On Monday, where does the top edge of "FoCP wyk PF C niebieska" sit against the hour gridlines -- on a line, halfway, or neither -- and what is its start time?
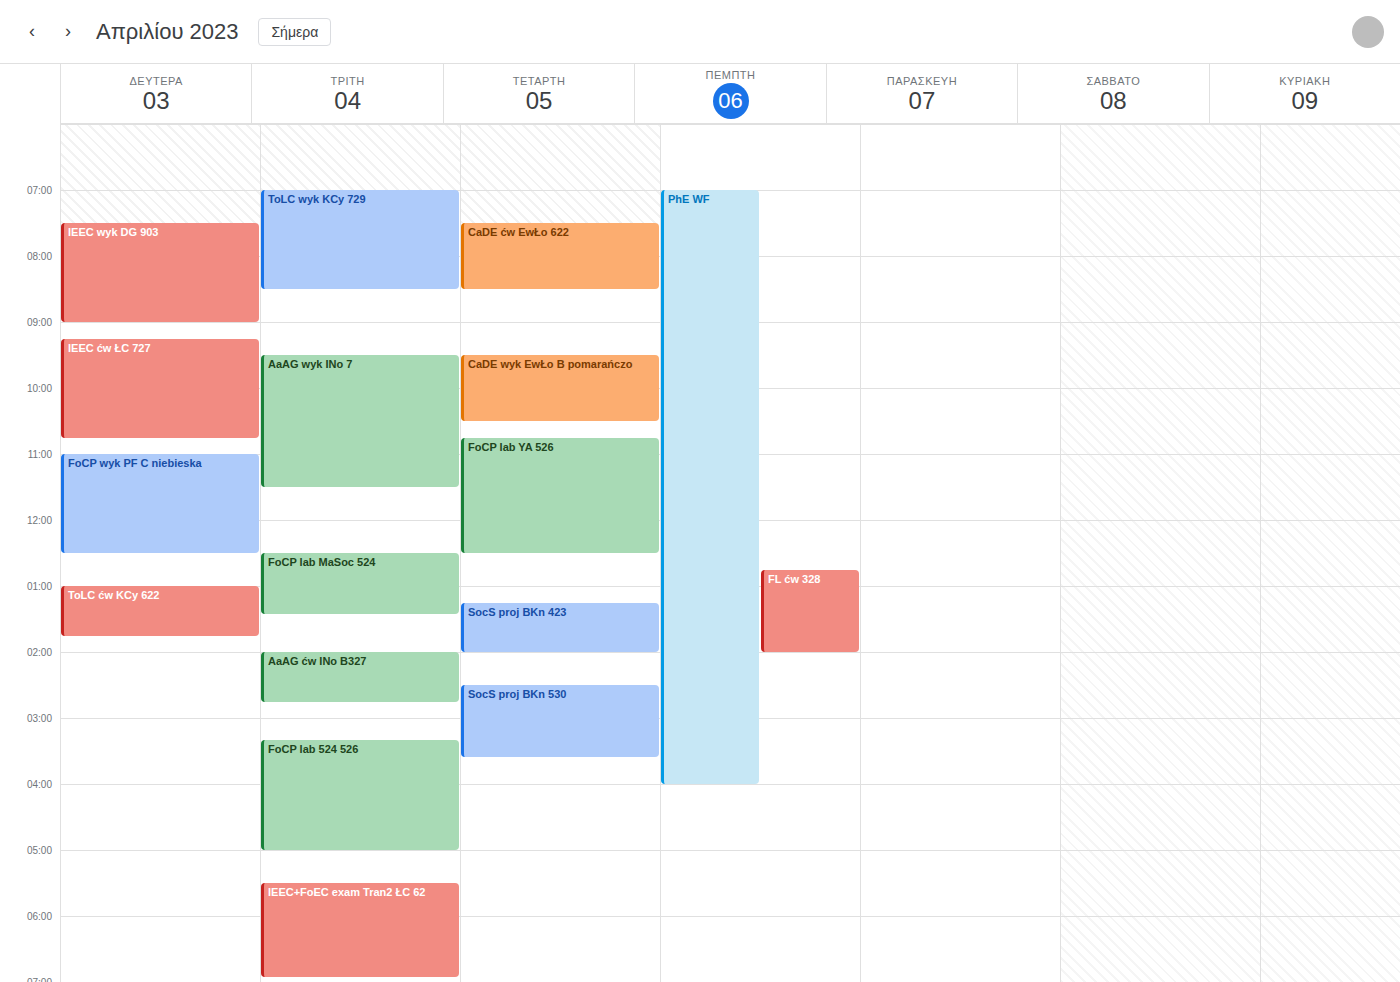
11:00 AM -- exactly on the 11 AM line.